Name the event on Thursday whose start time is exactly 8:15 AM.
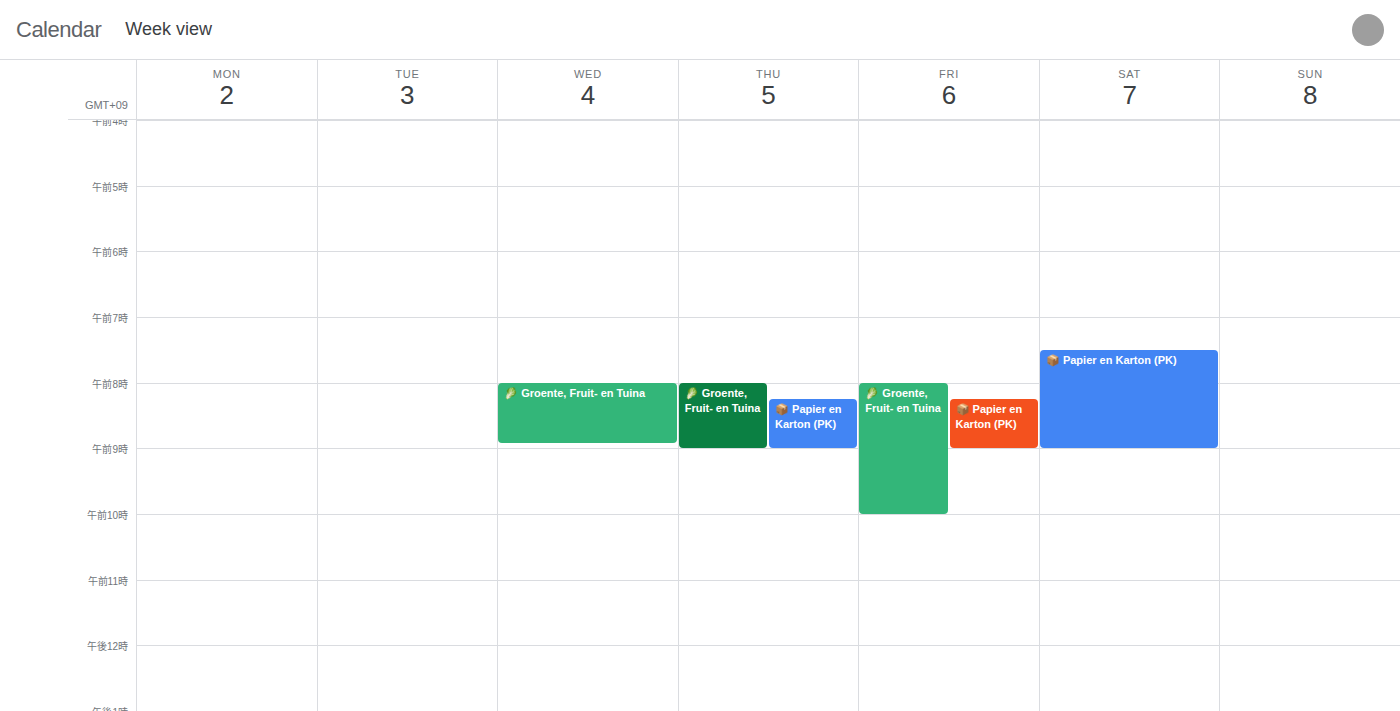
"📦 Papier en Karton (PK)"